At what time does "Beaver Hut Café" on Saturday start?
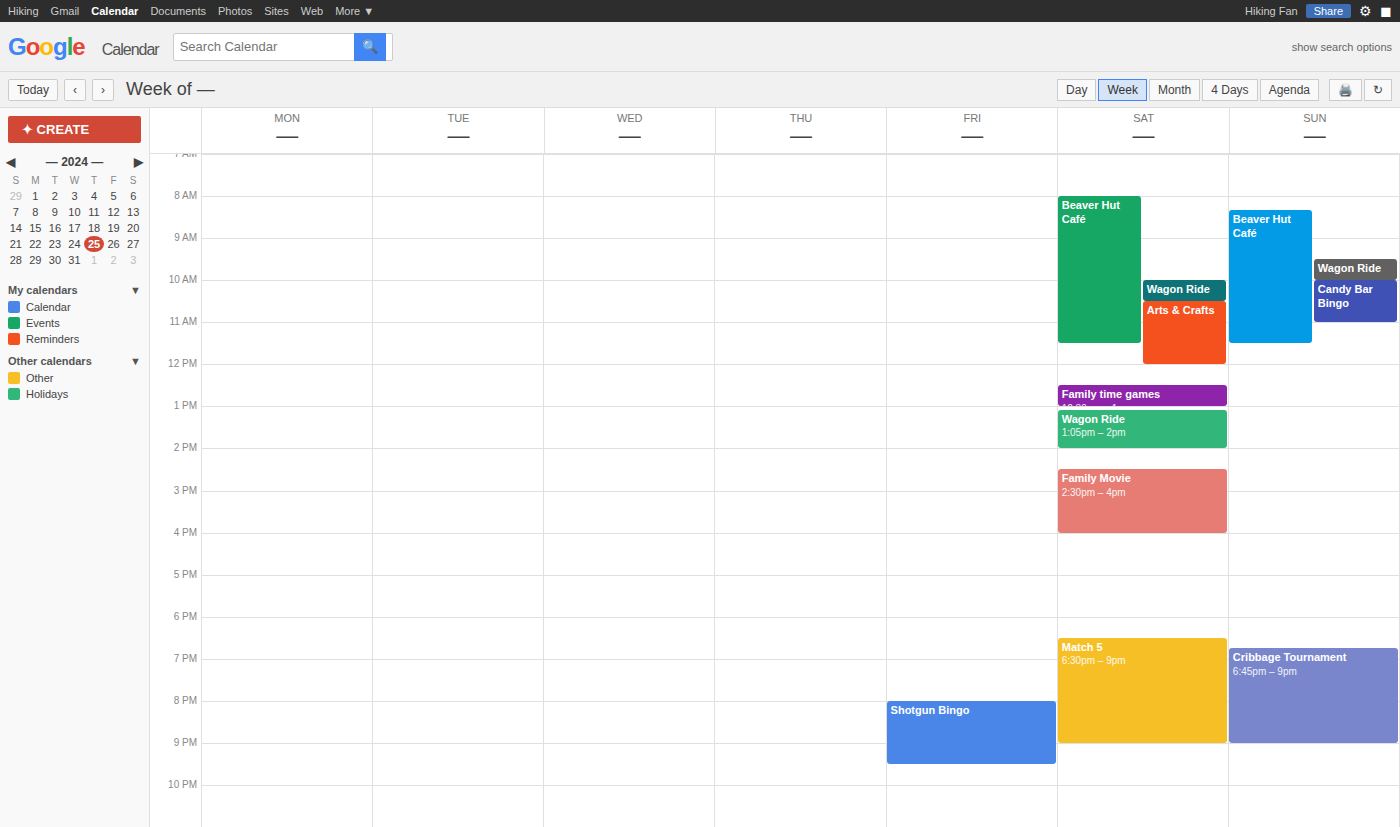
8:00 AM